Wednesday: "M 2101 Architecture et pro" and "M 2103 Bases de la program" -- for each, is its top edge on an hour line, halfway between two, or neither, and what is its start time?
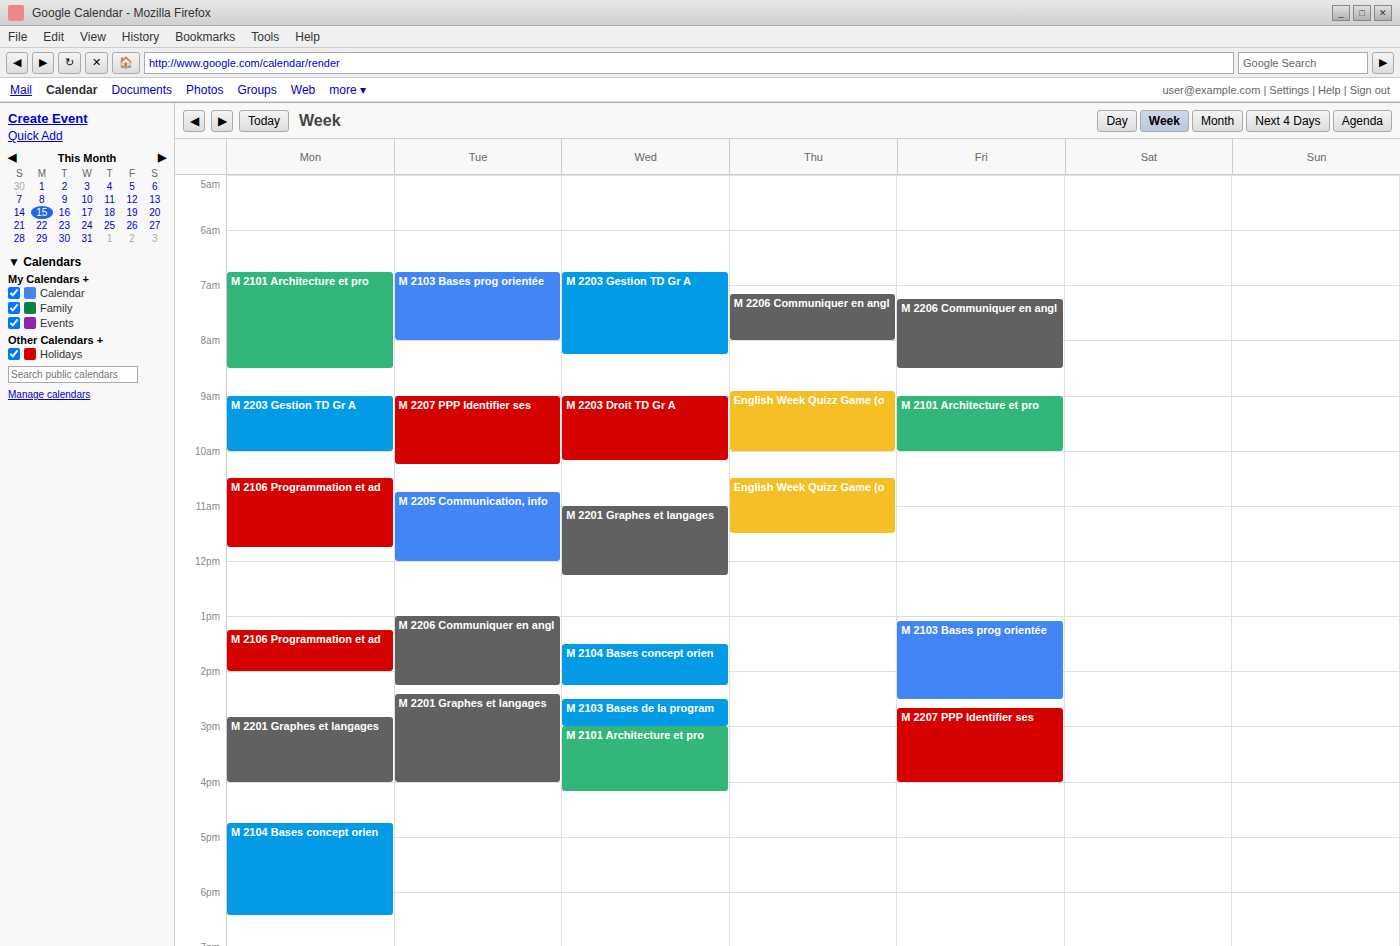
"M 2101 Architecture et pro": 3:00 PM, exactly on the 3 PM line. "M 2103 Bases de la program": 2:30 PM, halfway between the 2 PM and 3 PM lines.